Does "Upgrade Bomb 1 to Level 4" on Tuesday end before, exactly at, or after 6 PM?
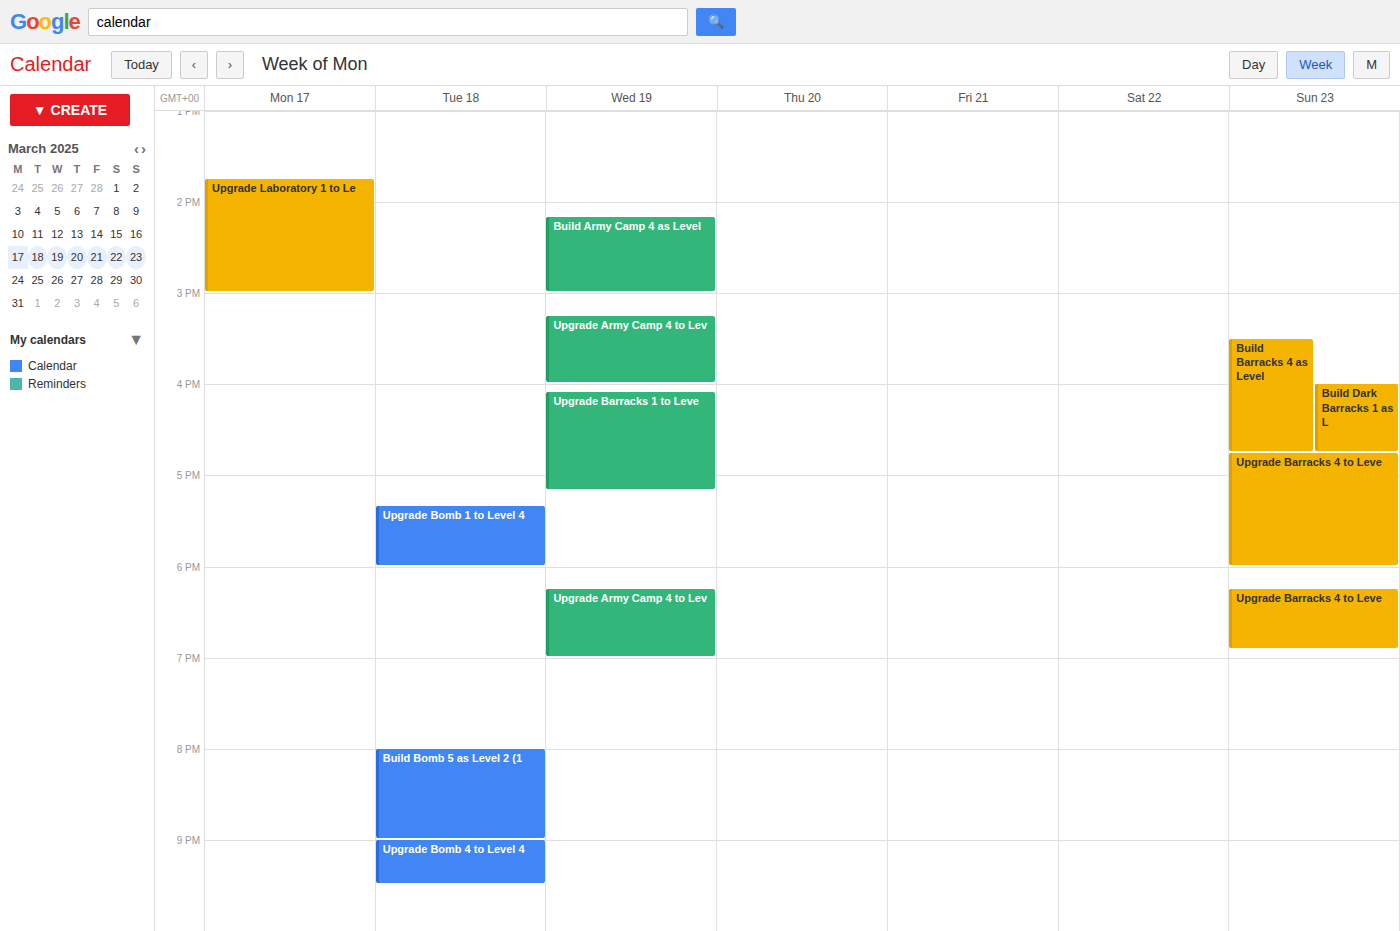
6:00 PM -- exactly at 6 PM, on the 6 PM line.